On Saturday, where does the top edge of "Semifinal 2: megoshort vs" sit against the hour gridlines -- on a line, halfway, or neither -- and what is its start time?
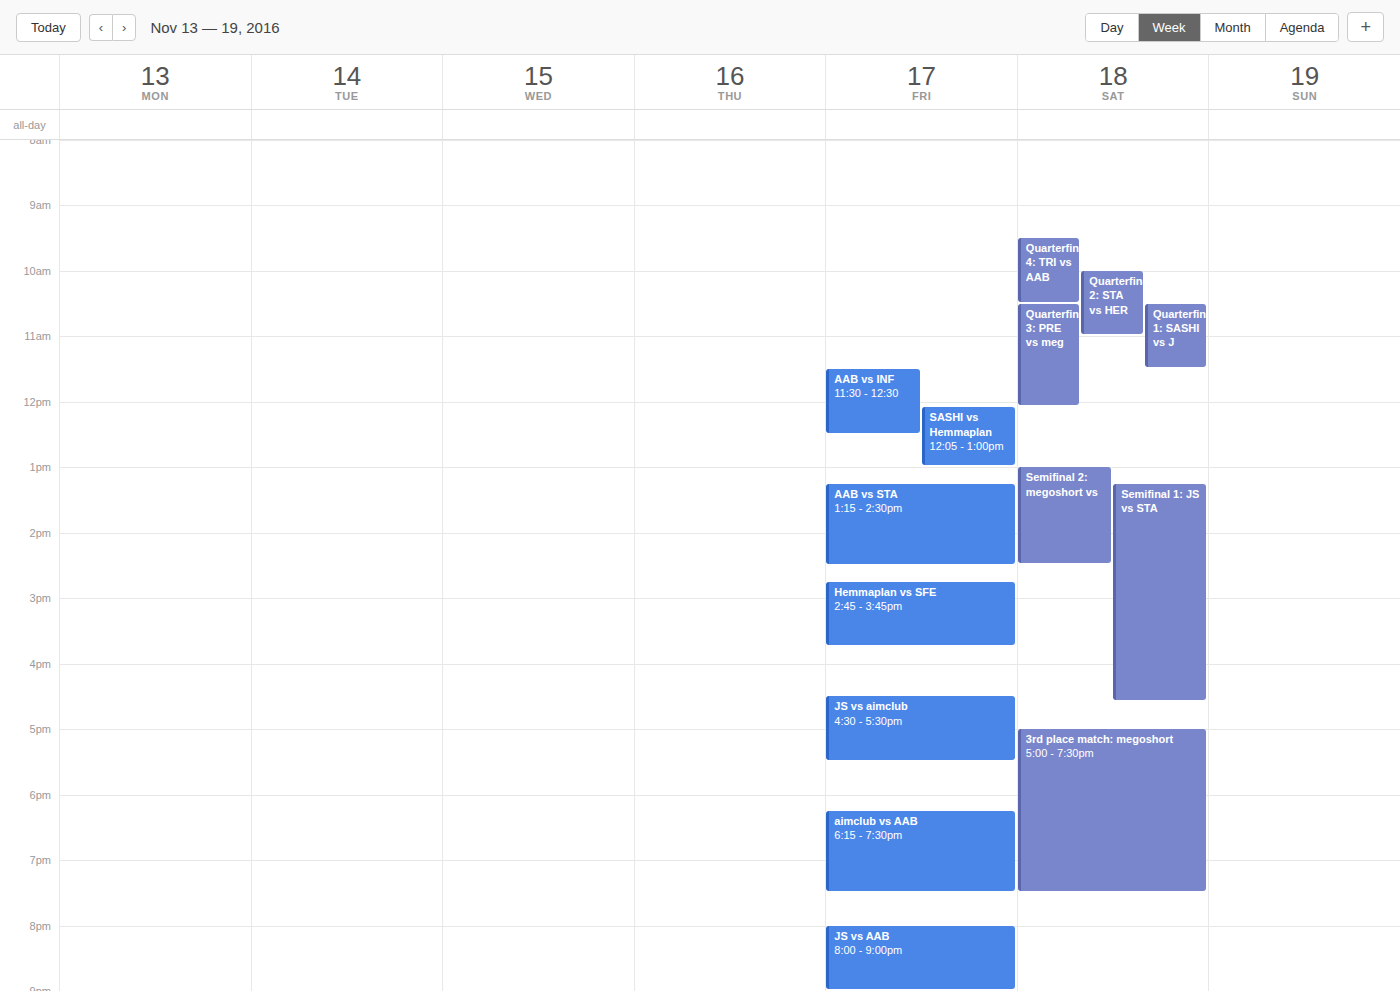
13:00 -- exactly on the 13:00 line.